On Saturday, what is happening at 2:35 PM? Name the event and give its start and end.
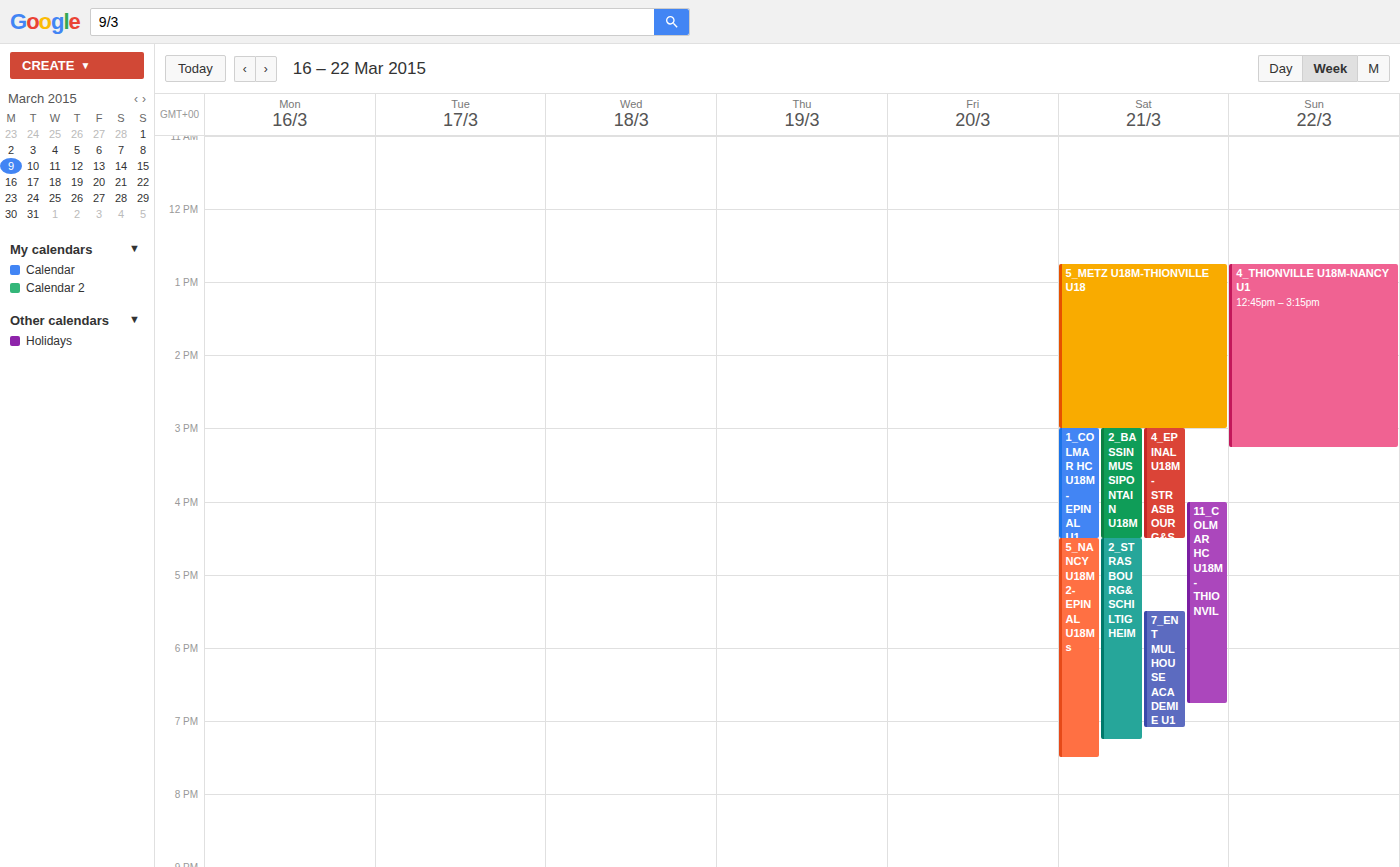
"5_METZ U18M-THIONVILLE U18", 12:45 PM to 3:00 PM